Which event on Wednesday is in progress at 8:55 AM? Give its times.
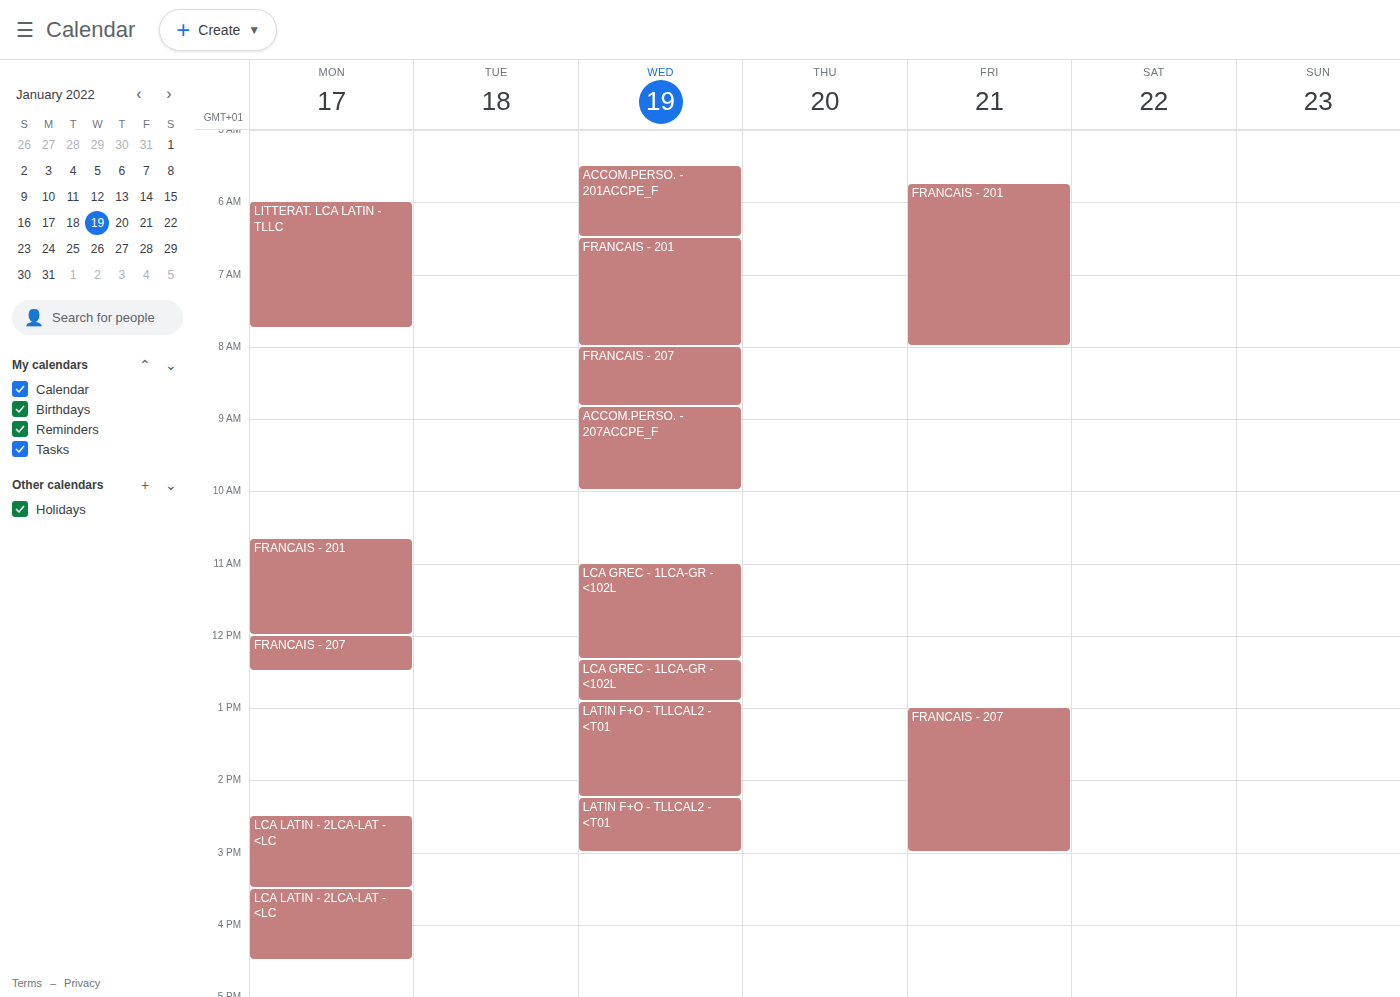
"ACCOM.PERSO. - 207ACCPE_F", 8:50 AM to 10:00 AM